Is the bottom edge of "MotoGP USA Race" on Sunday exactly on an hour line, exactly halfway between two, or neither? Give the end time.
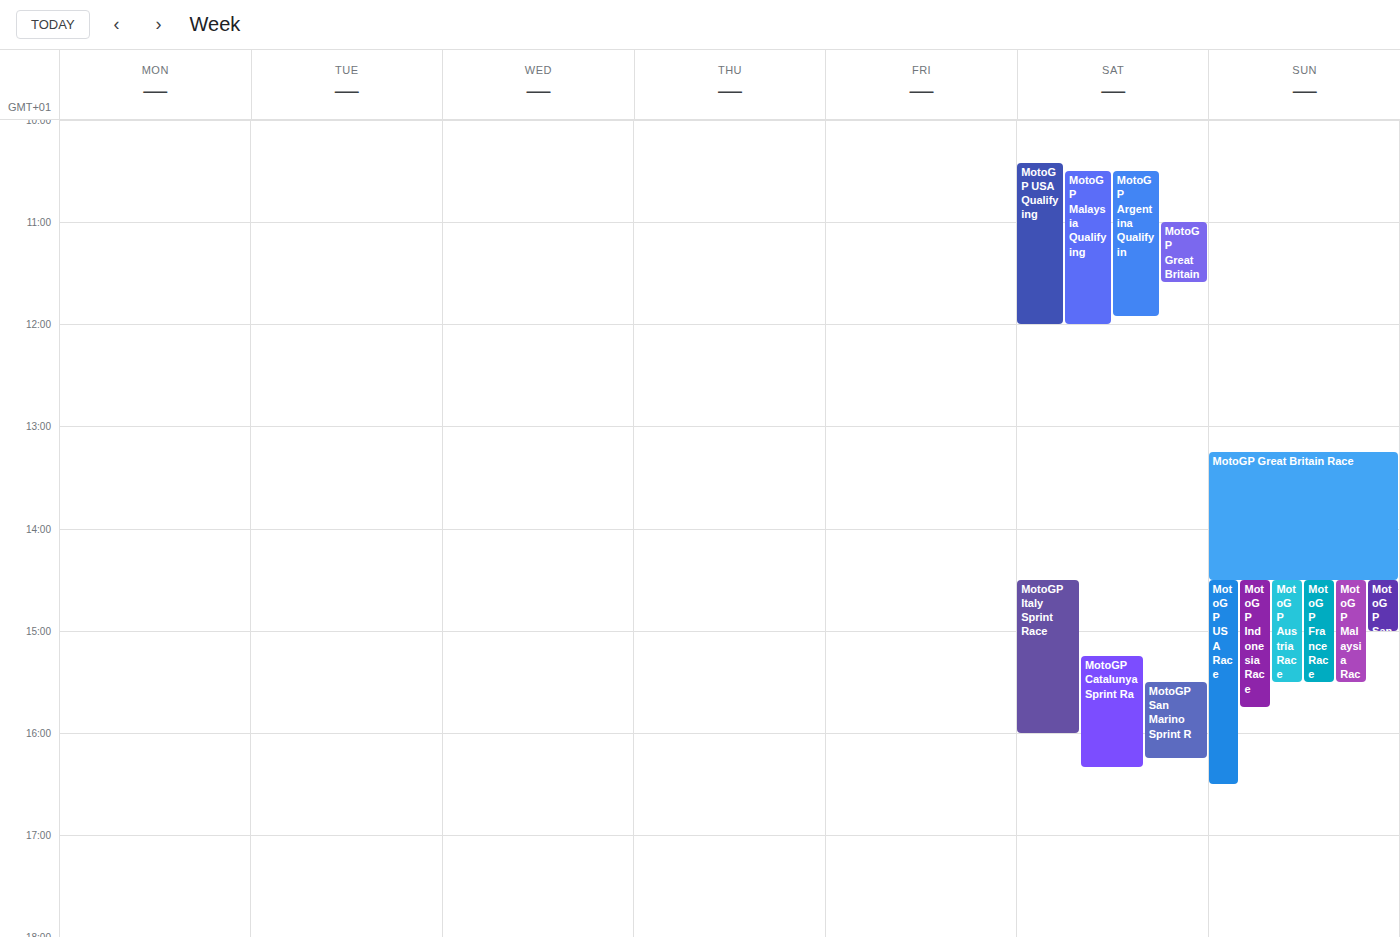
16:30 -- halfway between the 16:00 and 17:00 lines.